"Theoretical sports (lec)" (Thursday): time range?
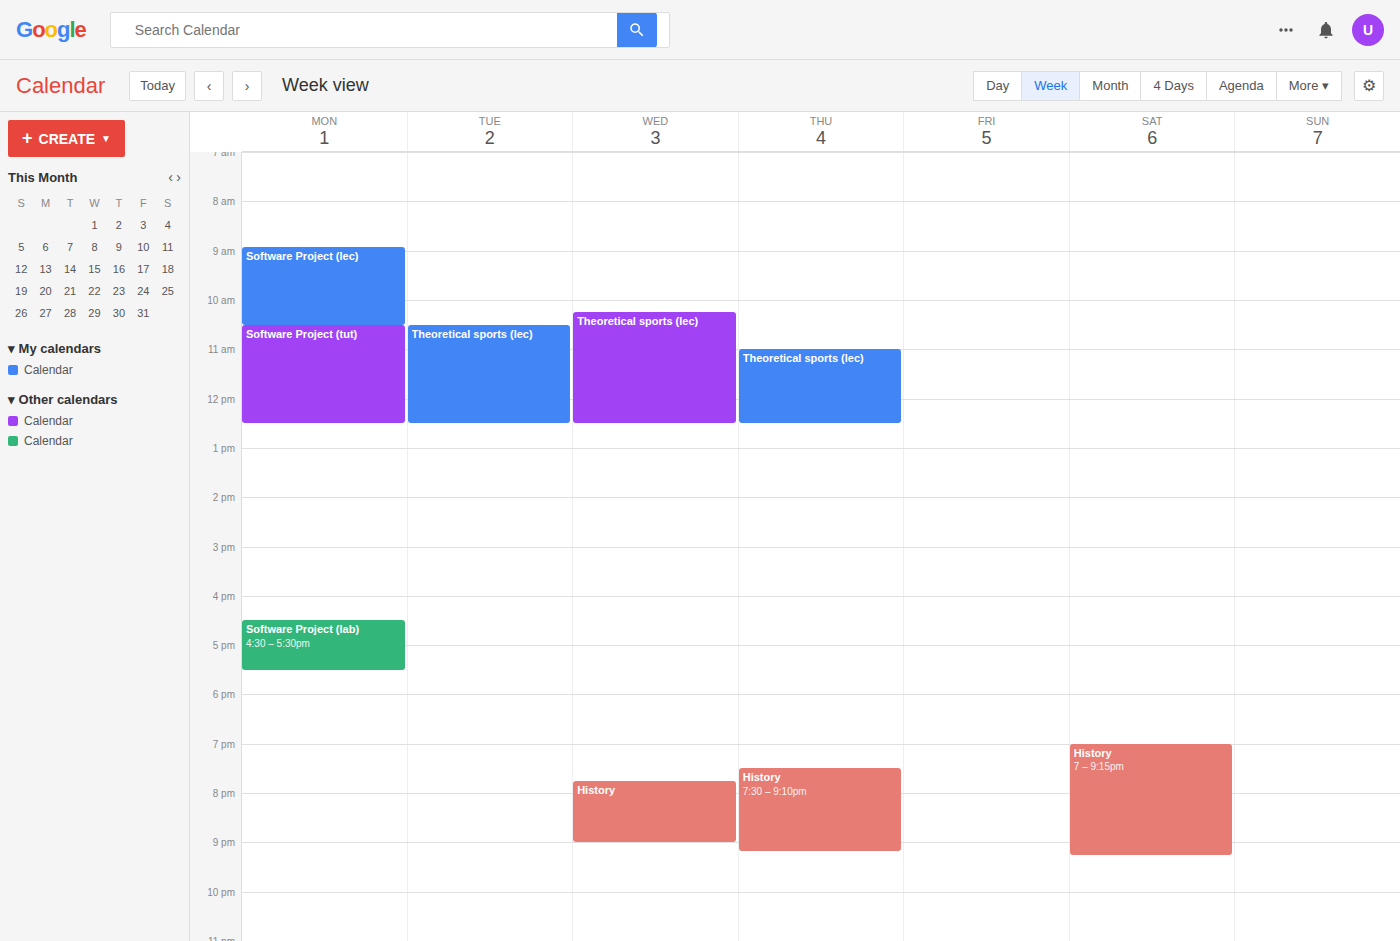
11:00 AM to 12:30 PM